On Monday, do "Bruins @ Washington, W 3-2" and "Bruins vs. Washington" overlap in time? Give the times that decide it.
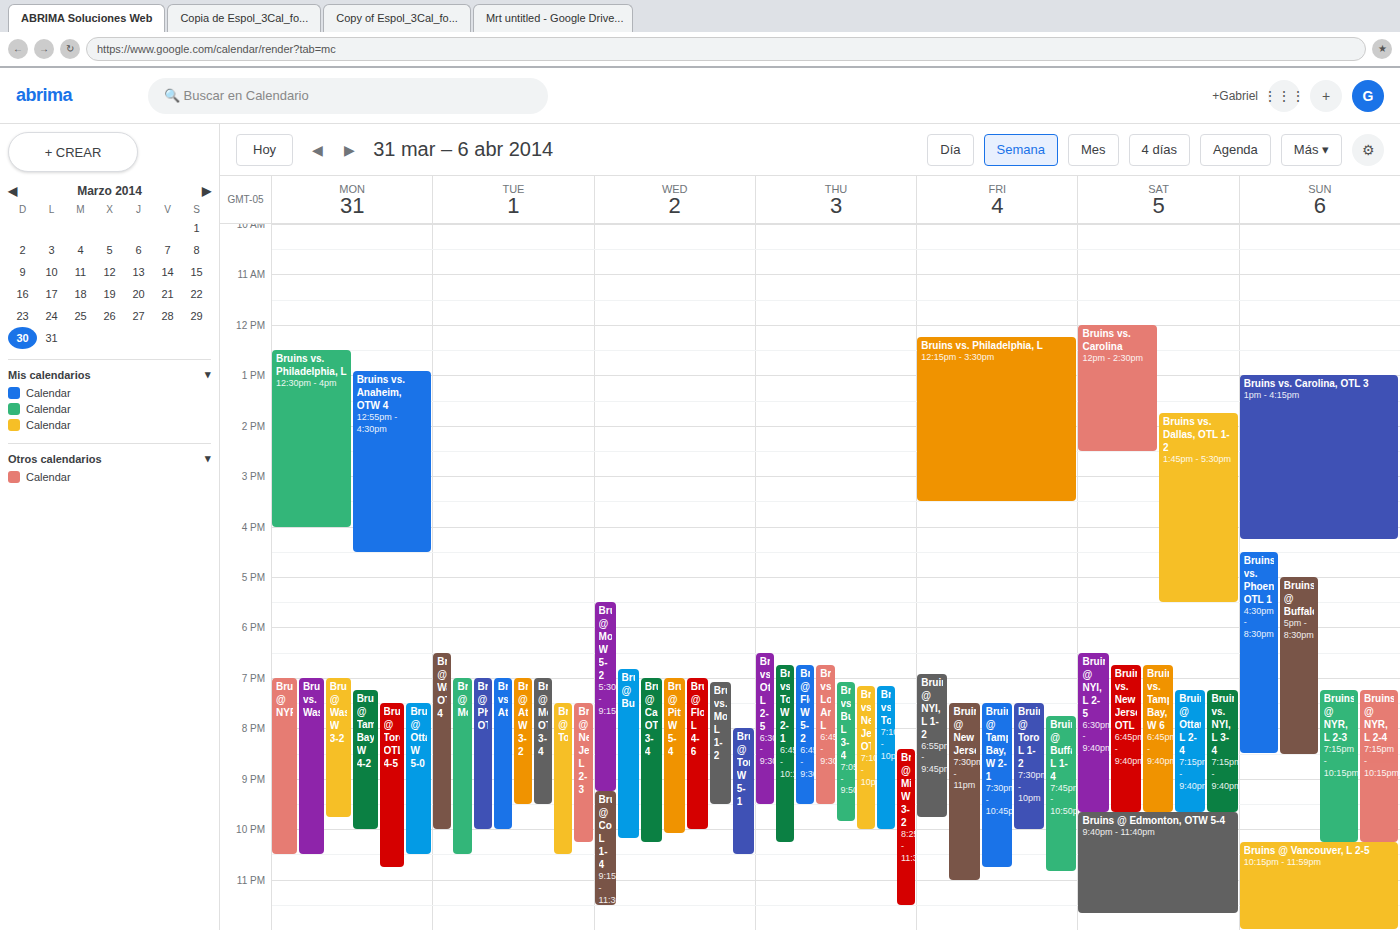
"Bruins @ Washington, W 3-2" runs 19:00 to 21:45, inside "Bruins vs. Washington" -- they overlap.